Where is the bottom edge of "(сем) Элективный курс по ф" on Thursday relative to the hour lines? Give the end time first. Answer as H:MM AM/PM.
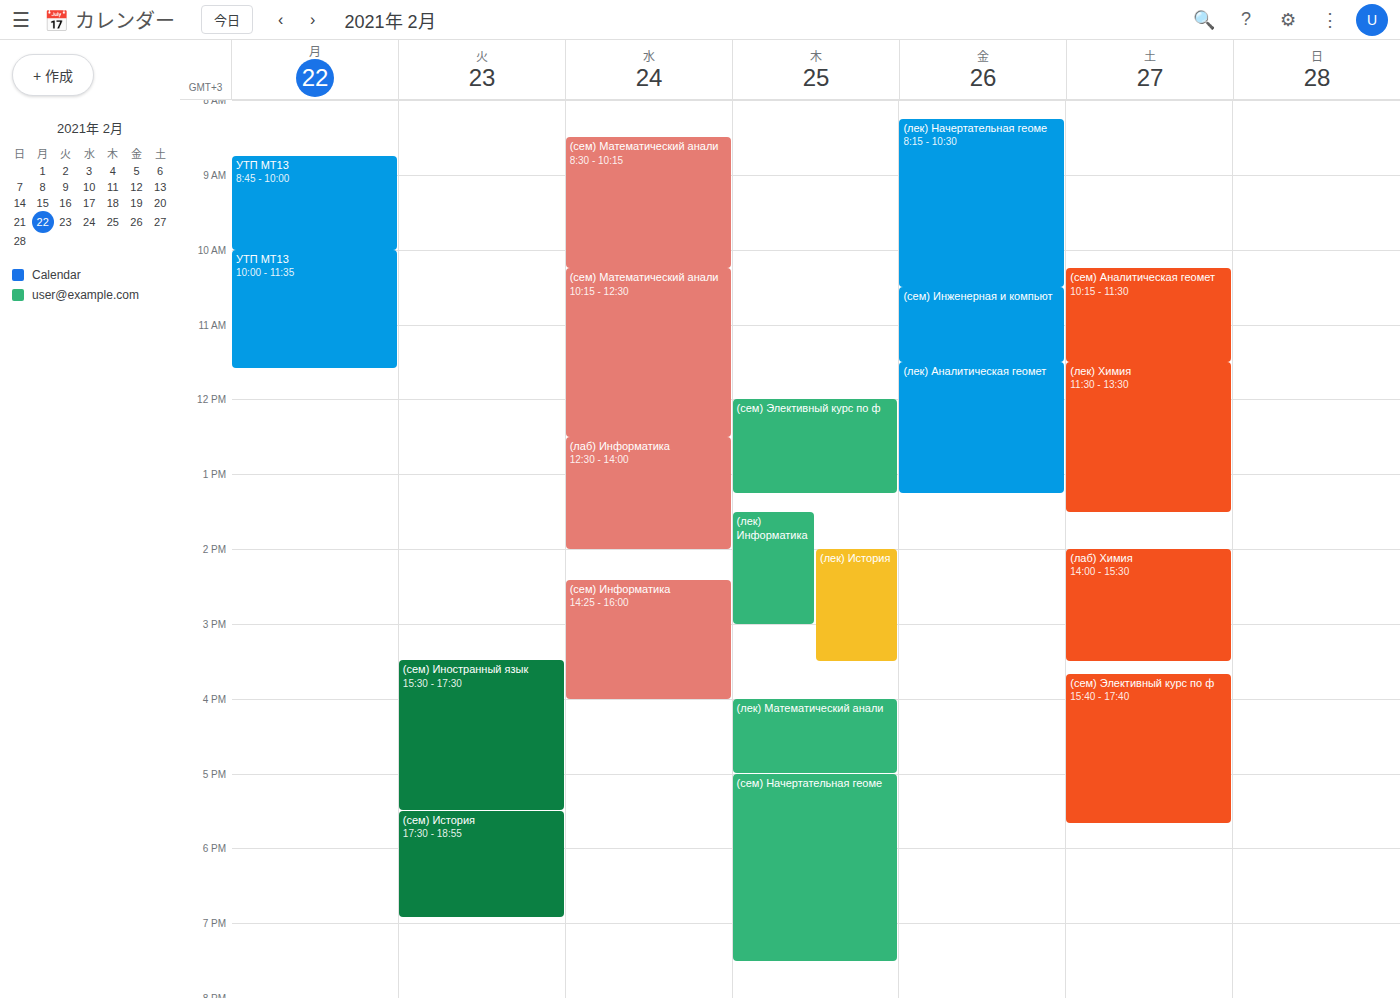
1:15 PM -- neither: a quarter of the way from the 1 PM line to the 2 PM line.